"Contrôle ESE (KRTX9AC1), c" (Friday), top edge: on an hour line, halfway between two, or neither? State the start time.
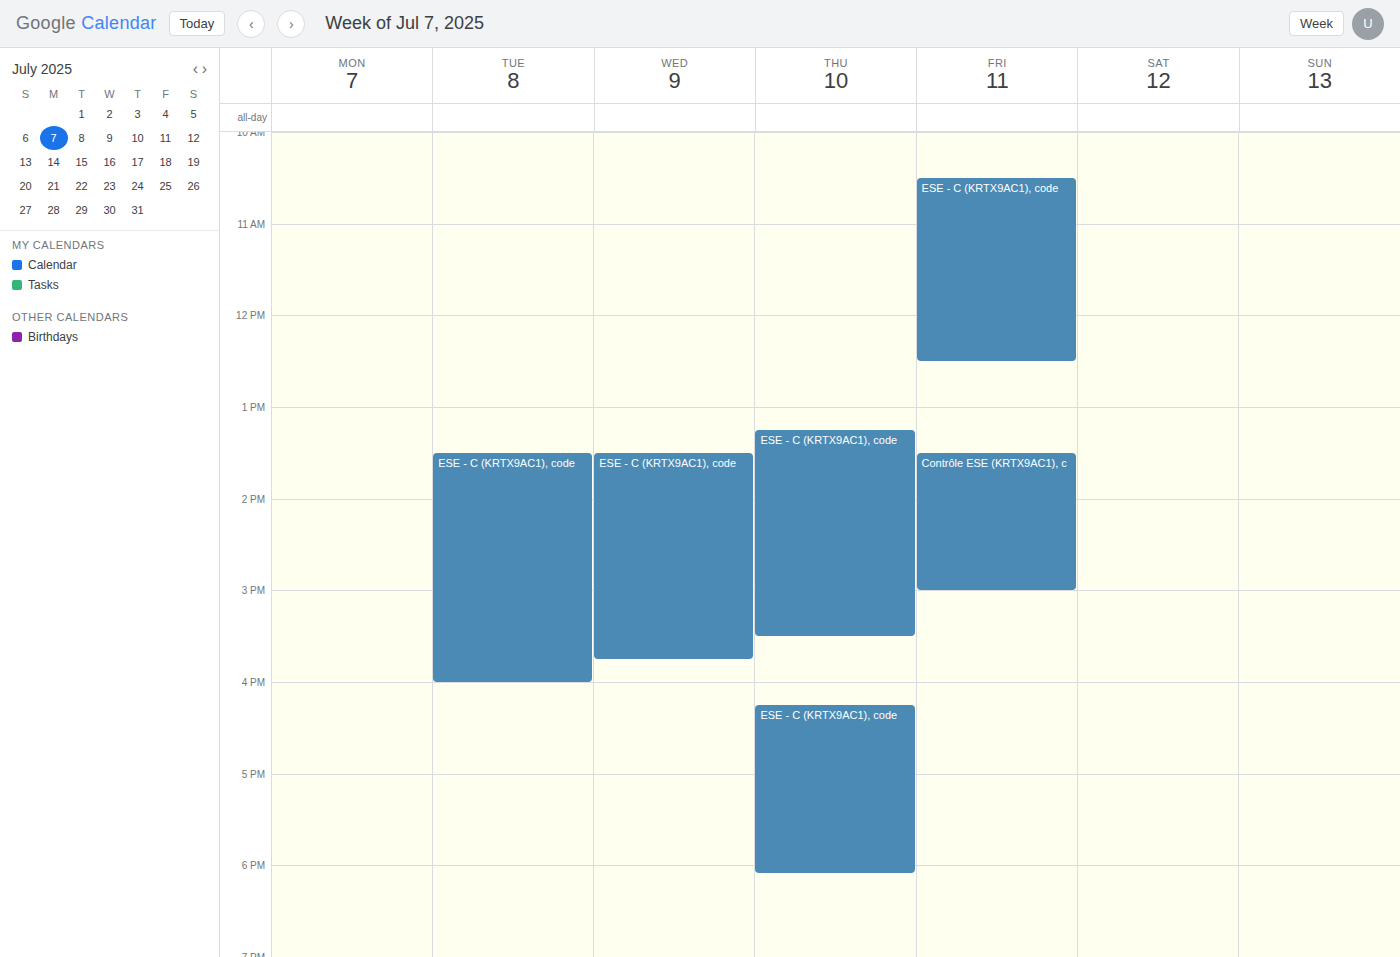
1:30 PM -- halfway between the 1 PM and 2 PM lines.